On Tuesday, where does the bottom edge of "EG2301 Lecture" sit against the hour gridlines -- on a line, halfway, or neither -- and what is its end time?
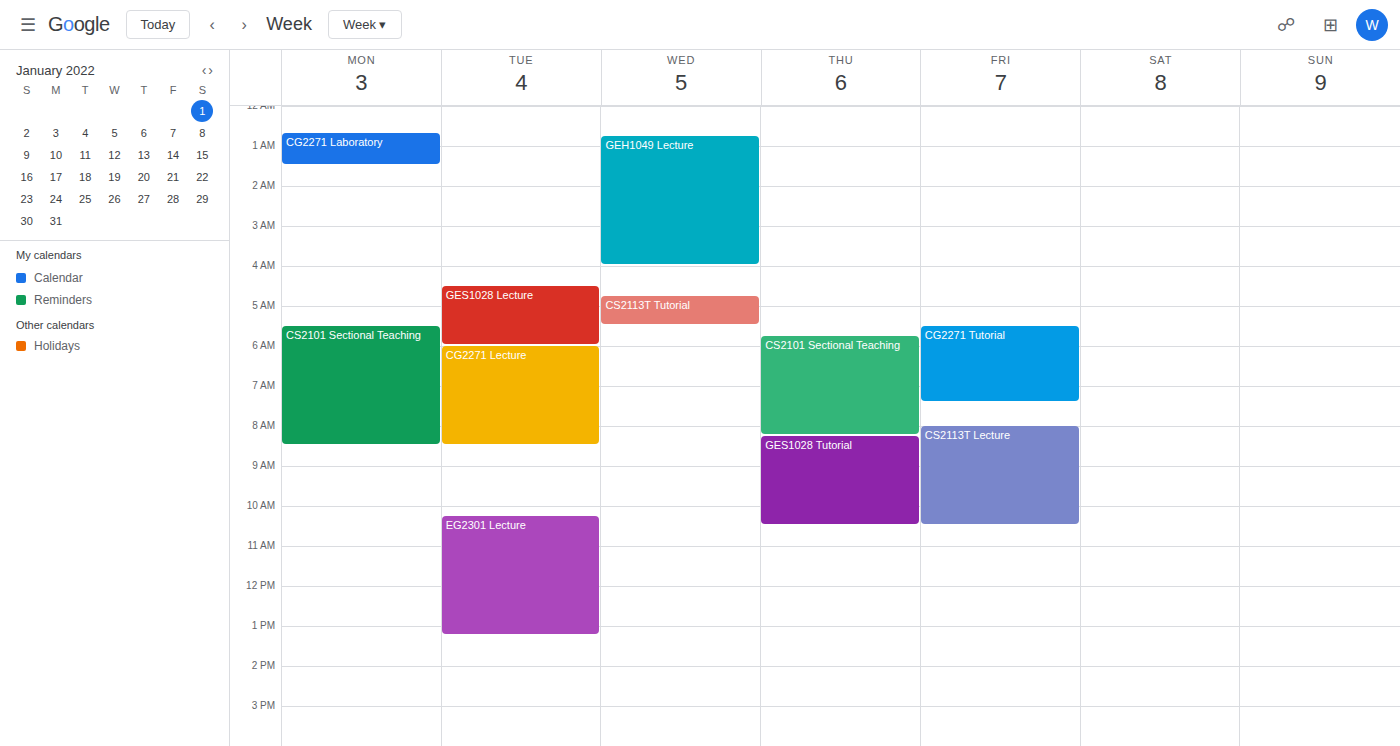
1:15 PM -- neither: a quarter of the way from the 1 PM line to the 2 PM line.